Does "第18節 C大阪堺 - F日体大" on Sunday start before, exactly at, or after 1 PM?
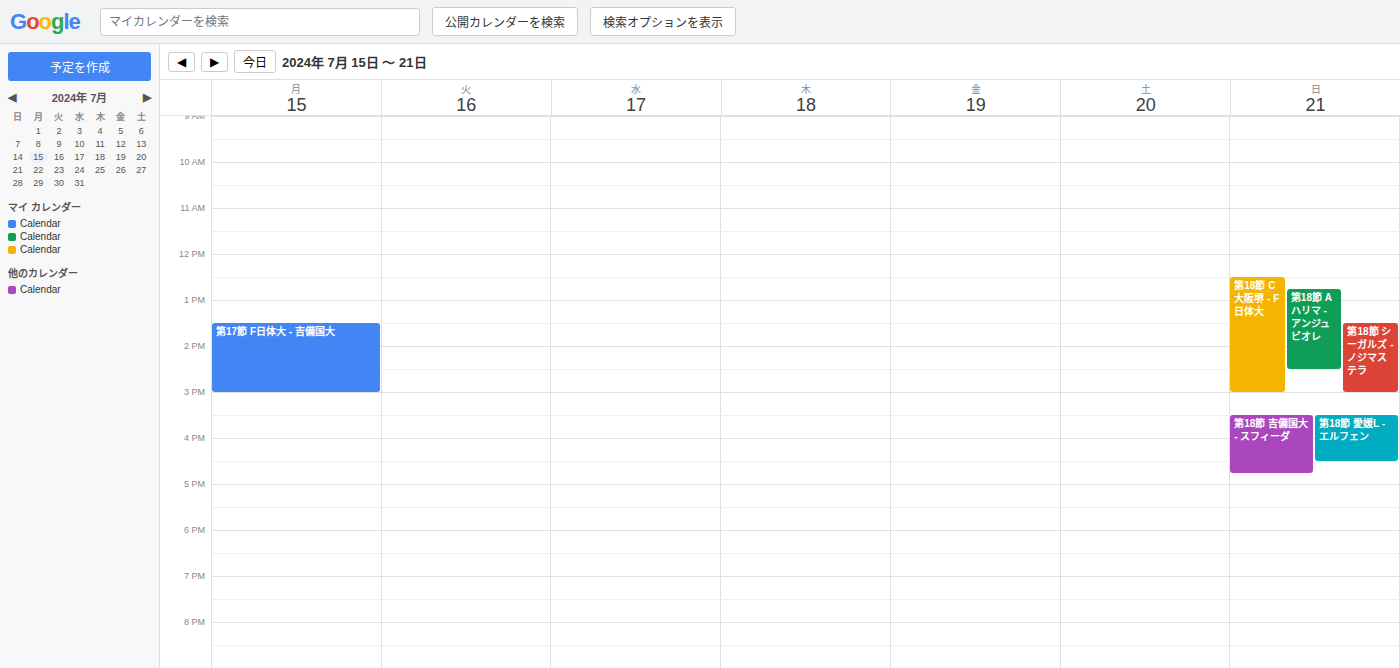
12:30 PM -- before 1 PM, 30 minutes above the 1 PM line.